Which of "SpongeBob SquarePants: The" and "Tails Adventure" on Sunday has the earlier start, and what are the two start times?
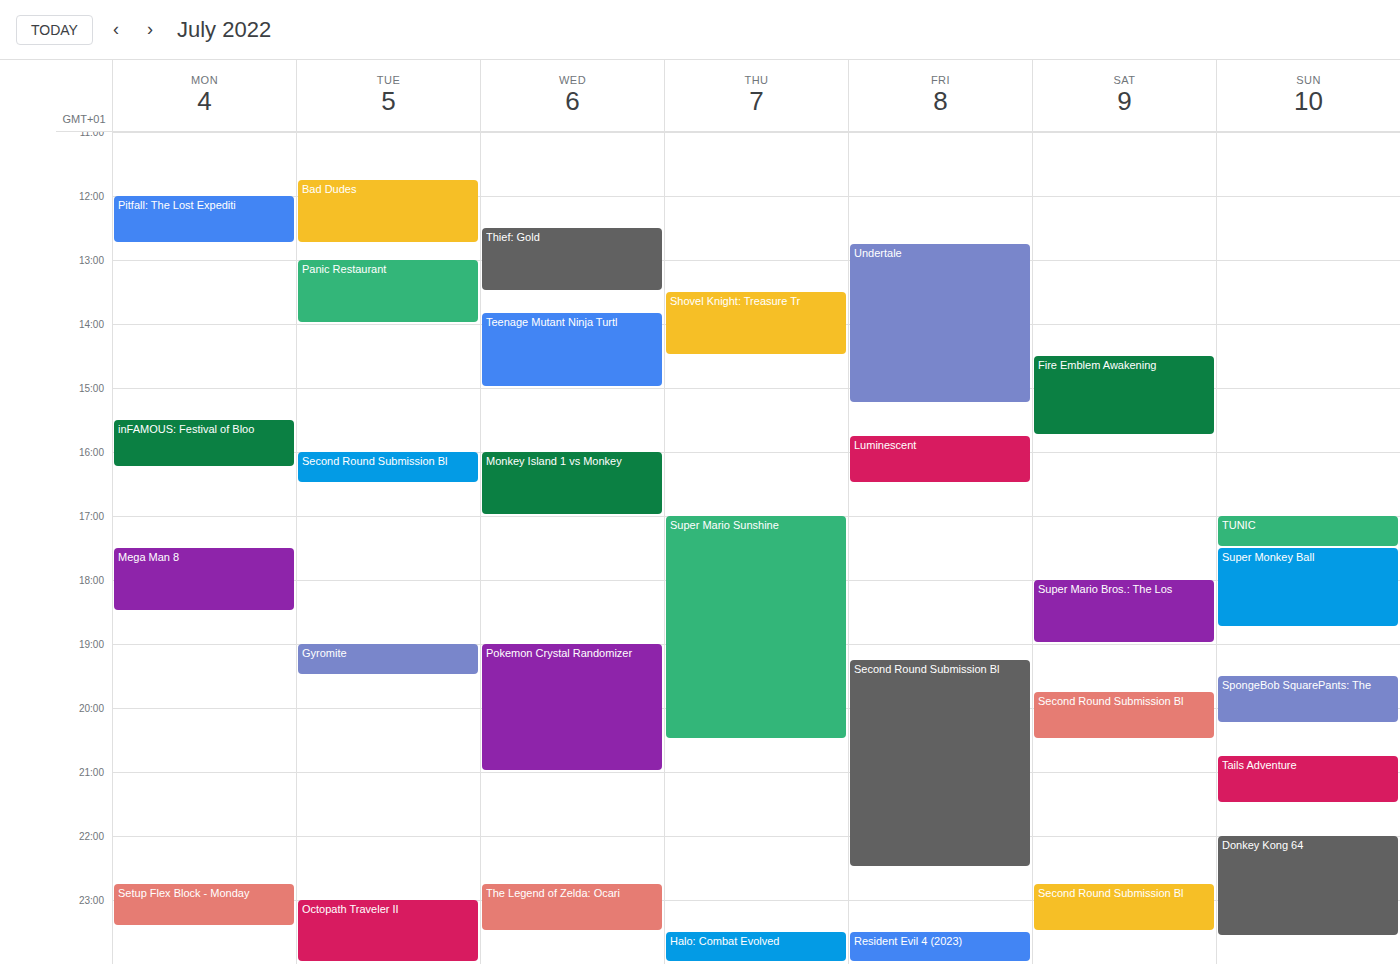
"SpongeBob SquarePants: The" 7:30 PM; "Tails Adventure" 8:45 PM.